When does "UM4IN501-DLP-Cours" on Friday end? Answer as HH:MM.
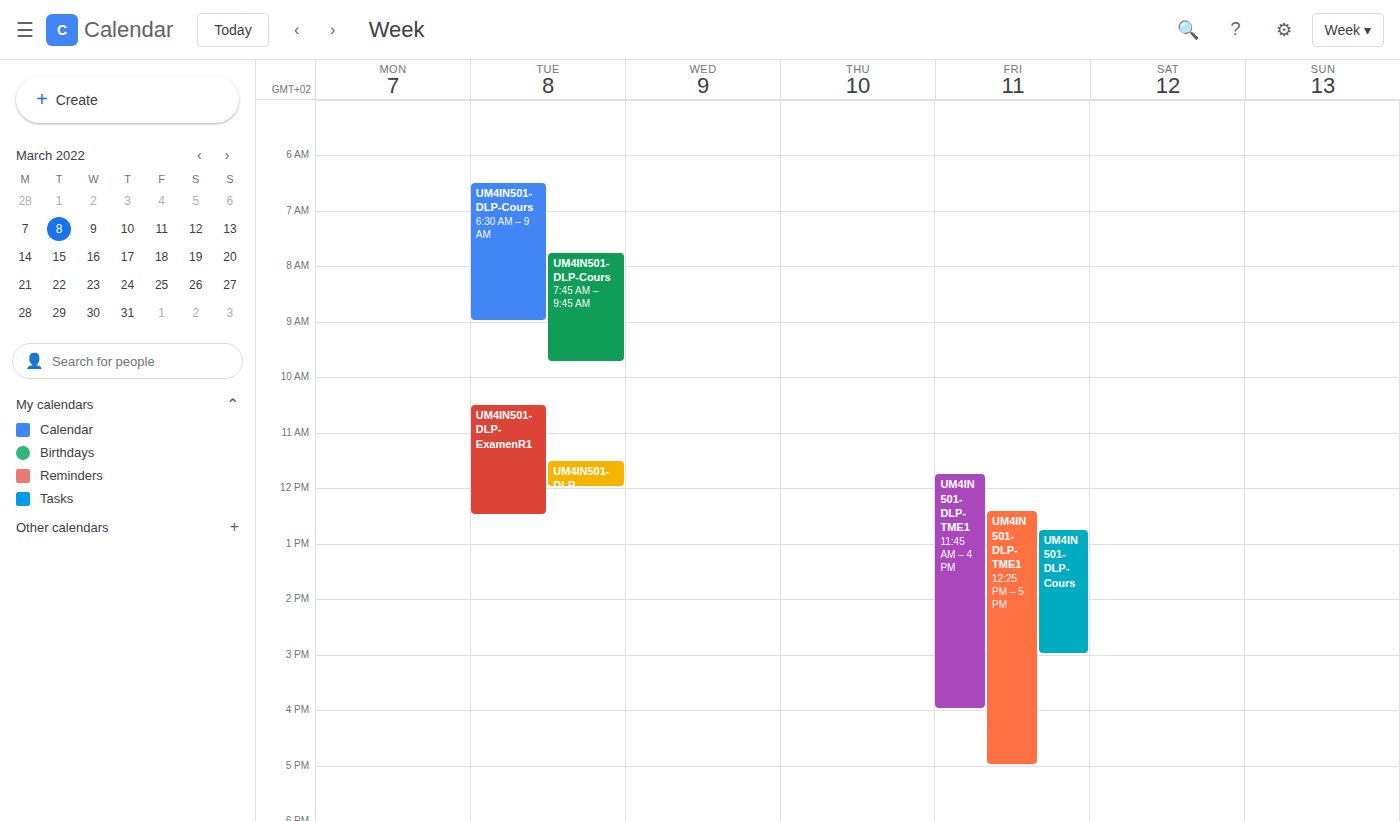
15:00